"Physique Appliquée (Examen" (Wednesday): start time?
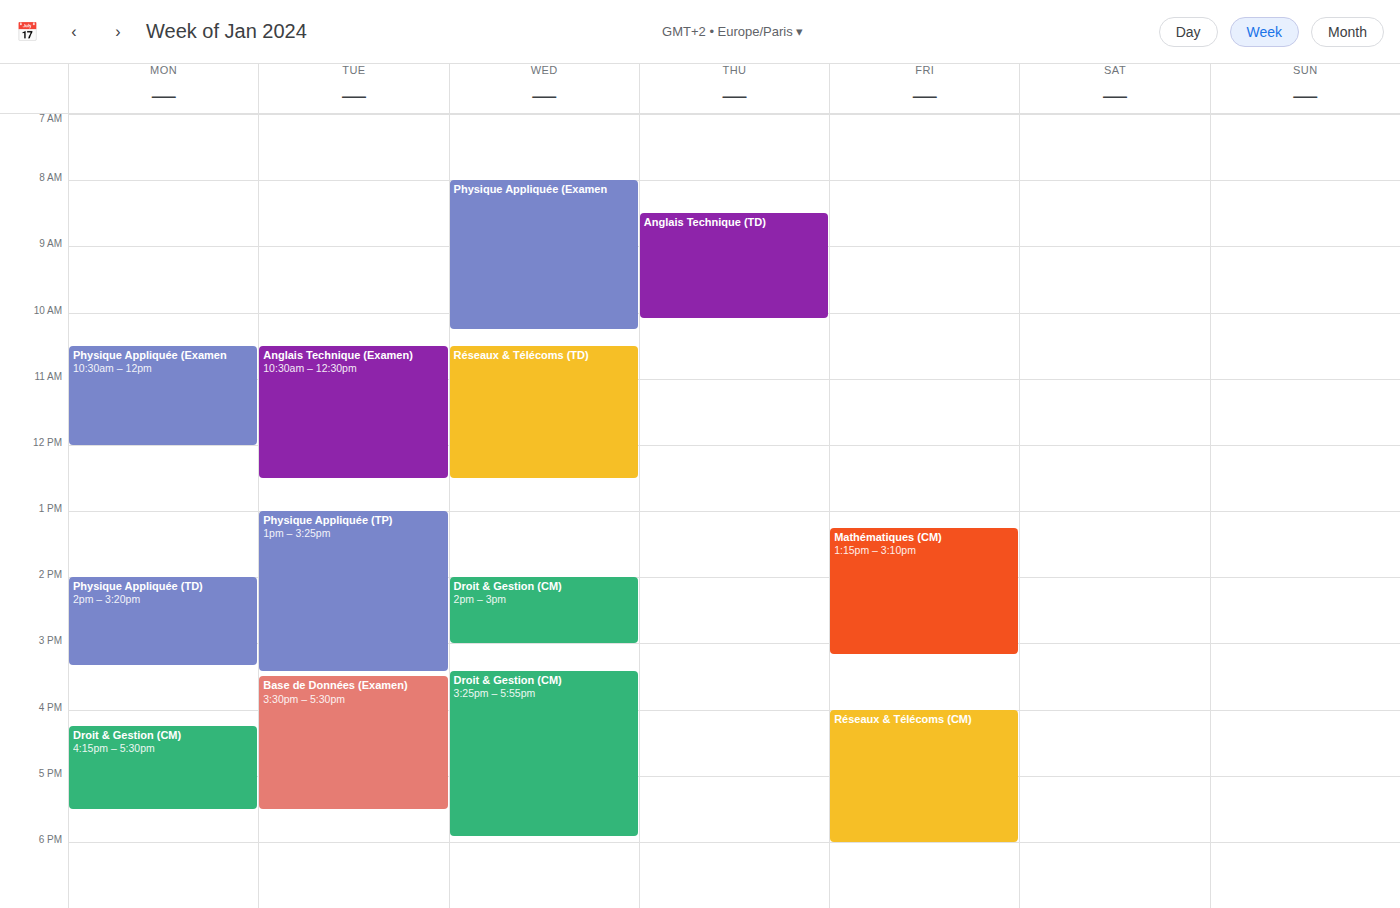
08:00